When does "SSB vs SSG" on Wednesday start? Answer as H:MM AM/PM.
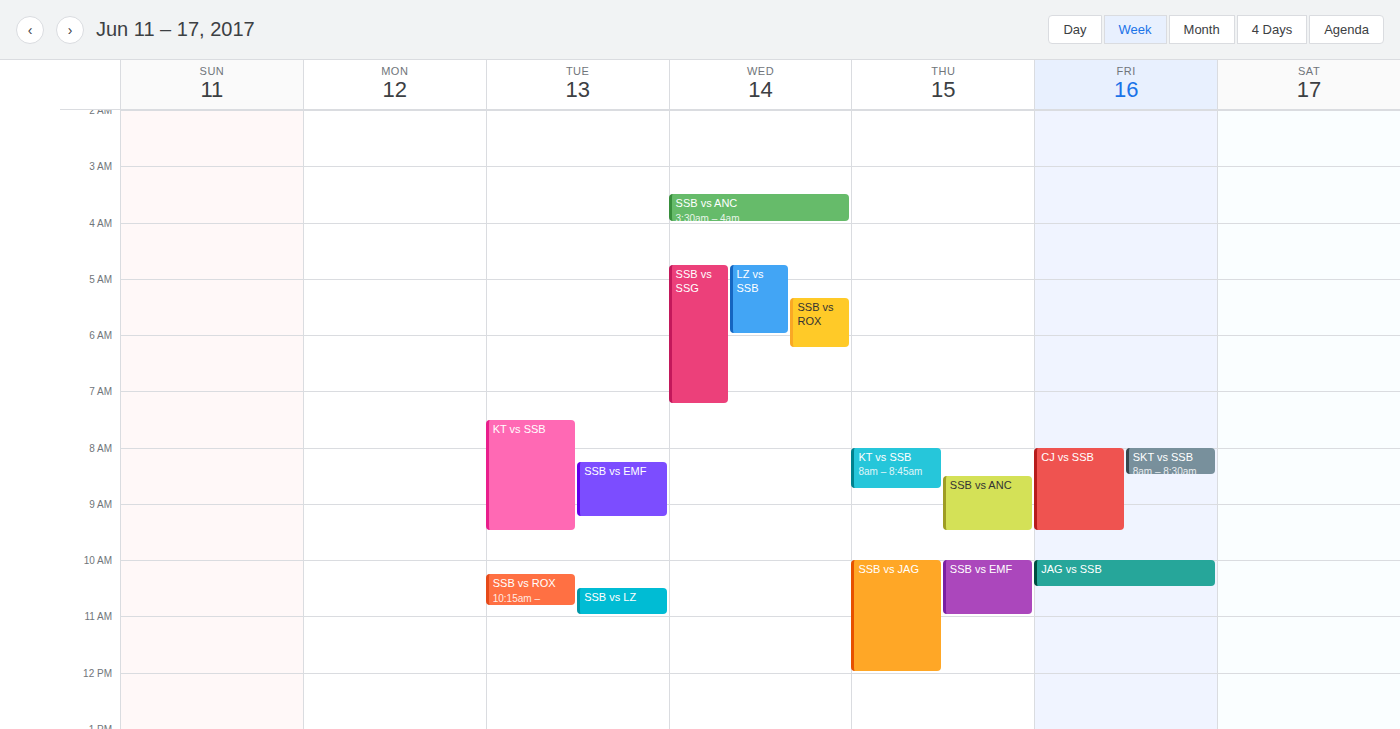
4:45 AM